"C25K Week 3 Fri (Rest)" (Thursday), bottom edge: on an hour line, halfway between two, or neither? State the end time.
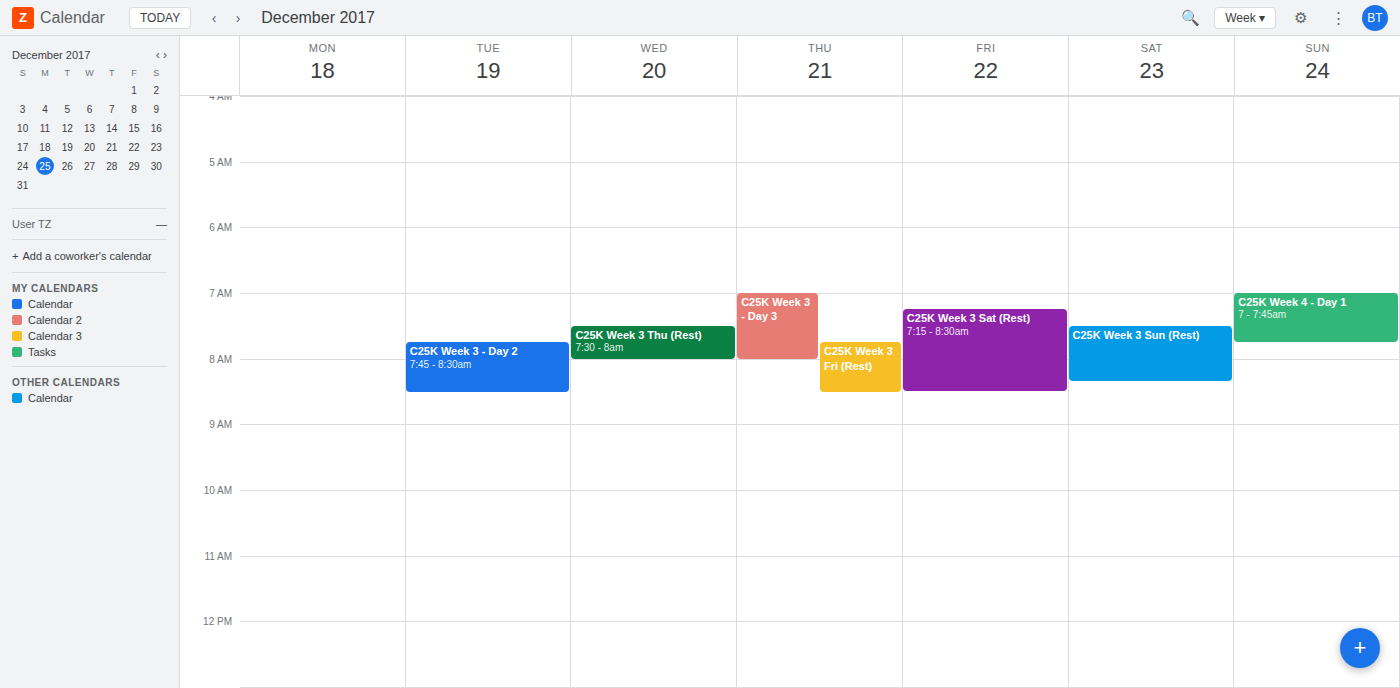
8:30 AM -- halfway between the 8 AM and 9 AM lines.